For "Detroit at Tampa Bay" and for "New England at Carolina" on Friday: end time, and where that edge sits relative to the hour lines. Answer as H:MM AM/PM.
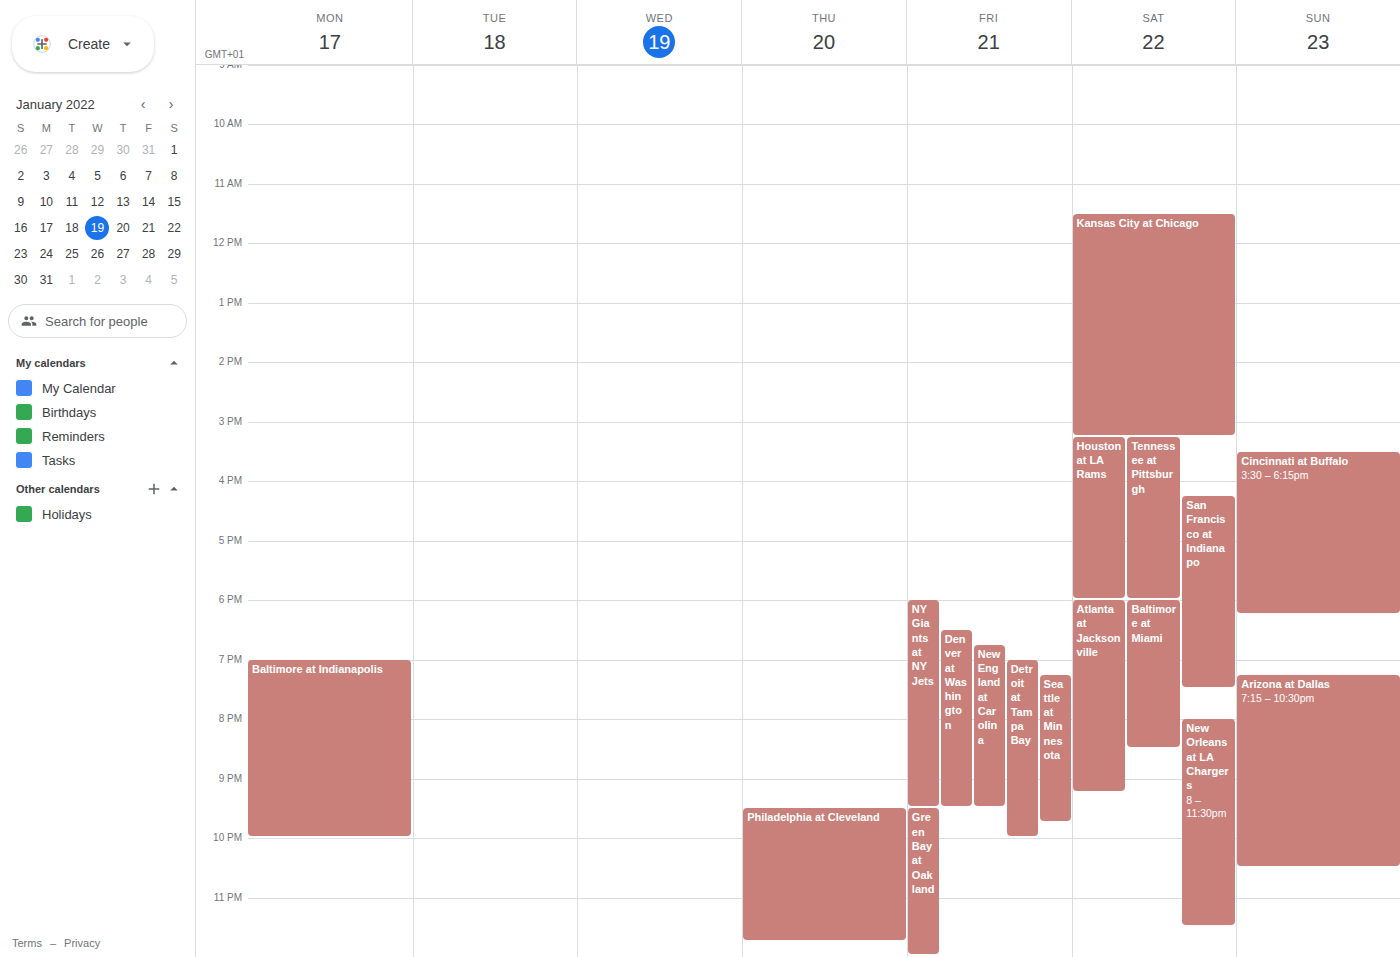
"Detroit at Tampa Bay": 10:00 PM, exactly on the 10 PM line. "New England at Carolina": 9:30 PM, halfway between the 9 PM and 10 PM lines.